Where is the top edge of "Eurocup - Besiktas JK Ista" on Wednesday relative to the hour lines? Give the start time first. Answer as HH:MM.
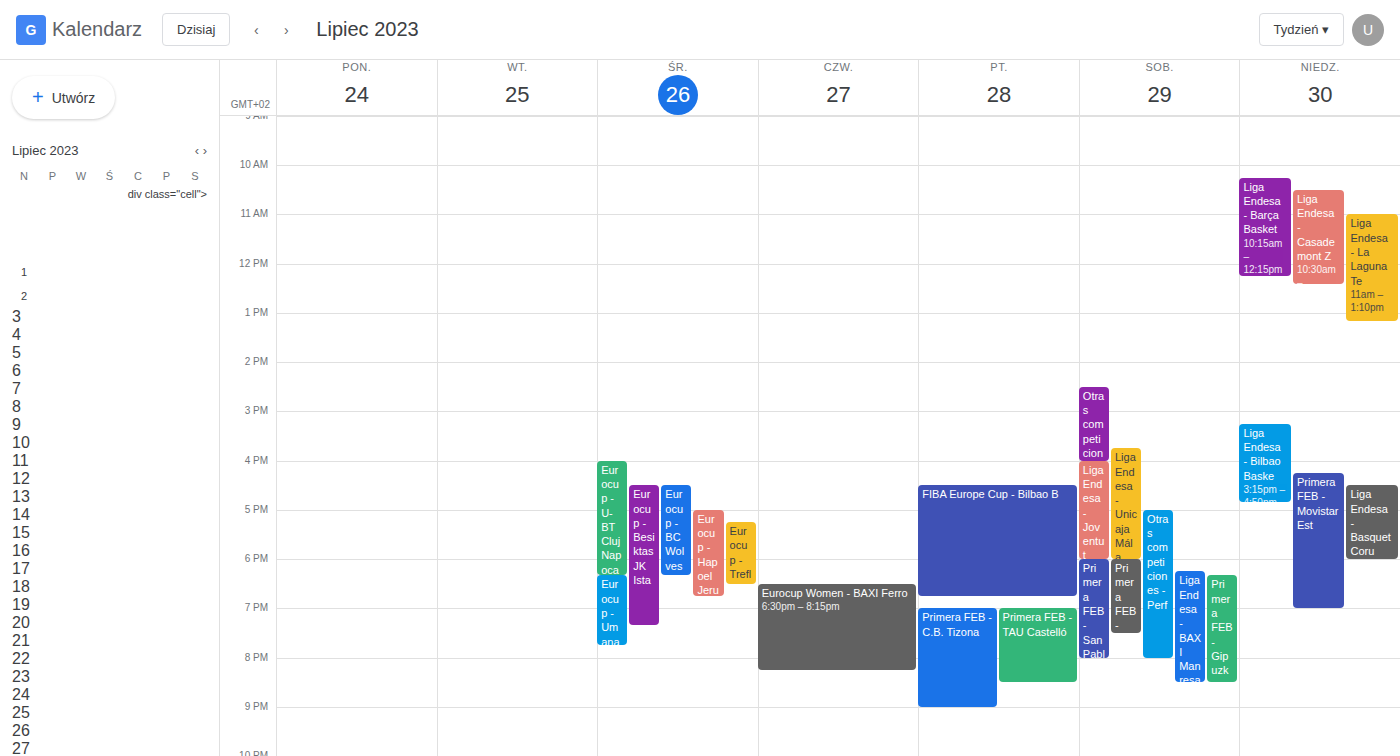
16:30 -- halfway between the 16:00 and 17:00 lines.